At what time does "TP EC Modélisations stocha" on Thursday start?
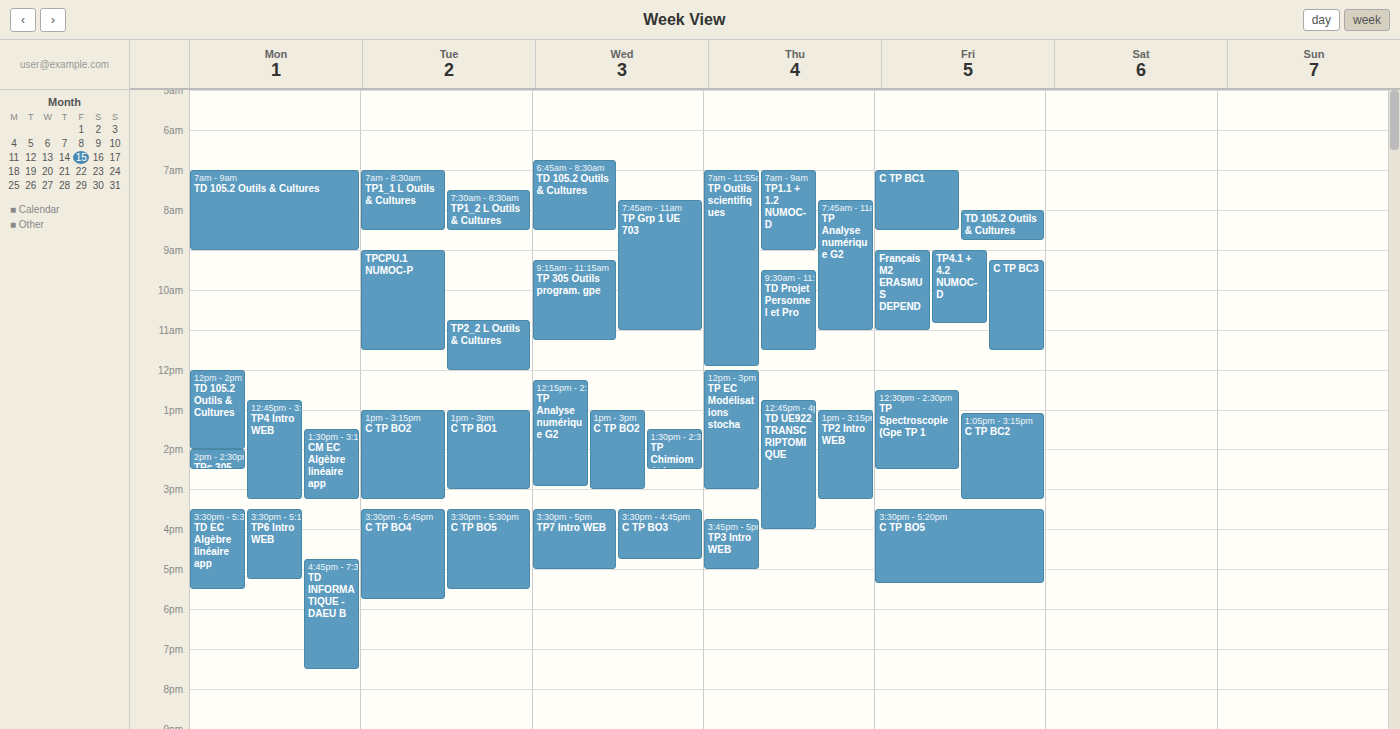
12:00 PM